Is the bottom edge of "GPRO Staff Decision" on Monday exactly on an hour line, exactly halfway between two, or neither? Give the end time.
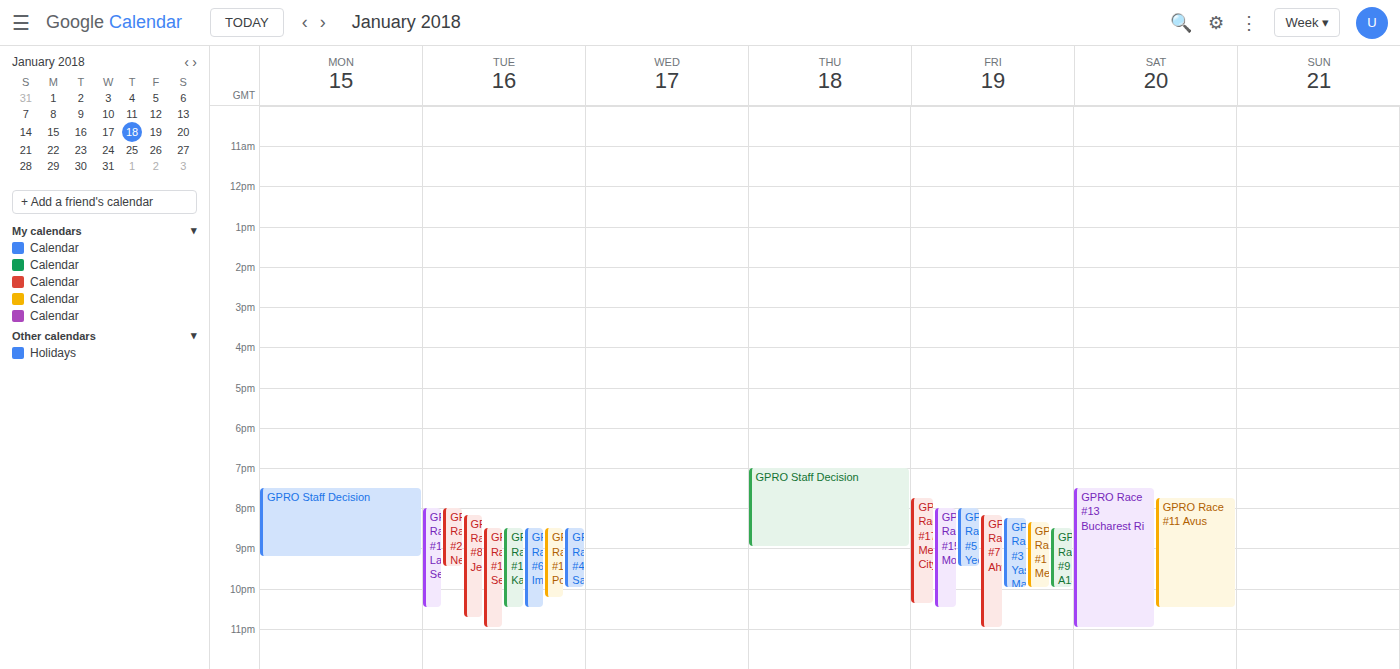
9:15 PM -- neither: a quarter of the way from the 9 PM line to the 10 PM line.